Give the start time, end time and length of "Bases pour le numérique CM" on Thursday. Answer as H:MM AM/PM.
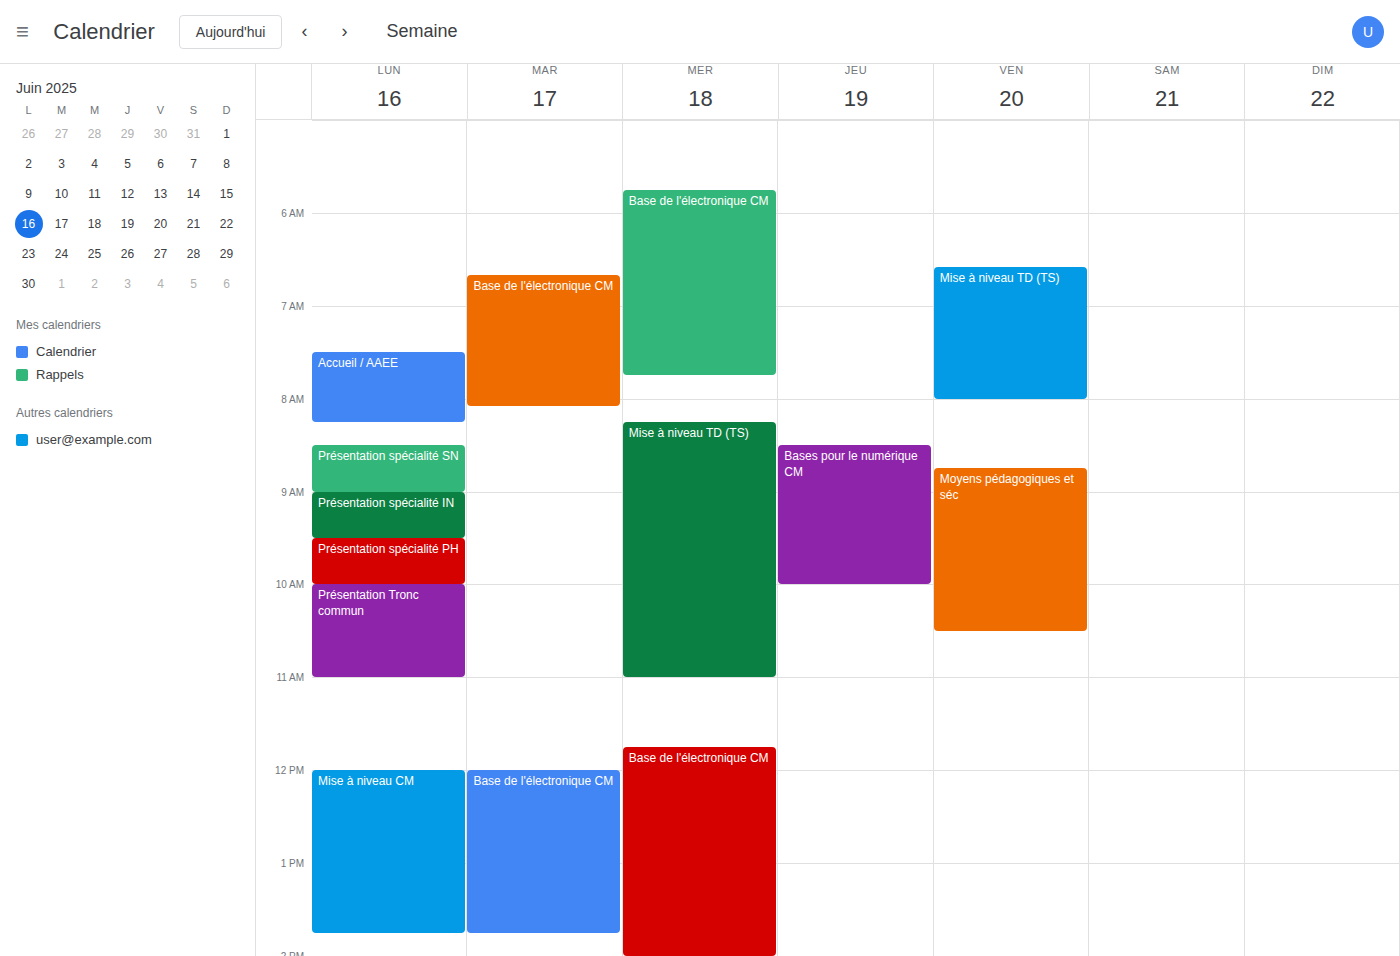
8:30 AM to 10:00 AM, 1 hour 30 minutes